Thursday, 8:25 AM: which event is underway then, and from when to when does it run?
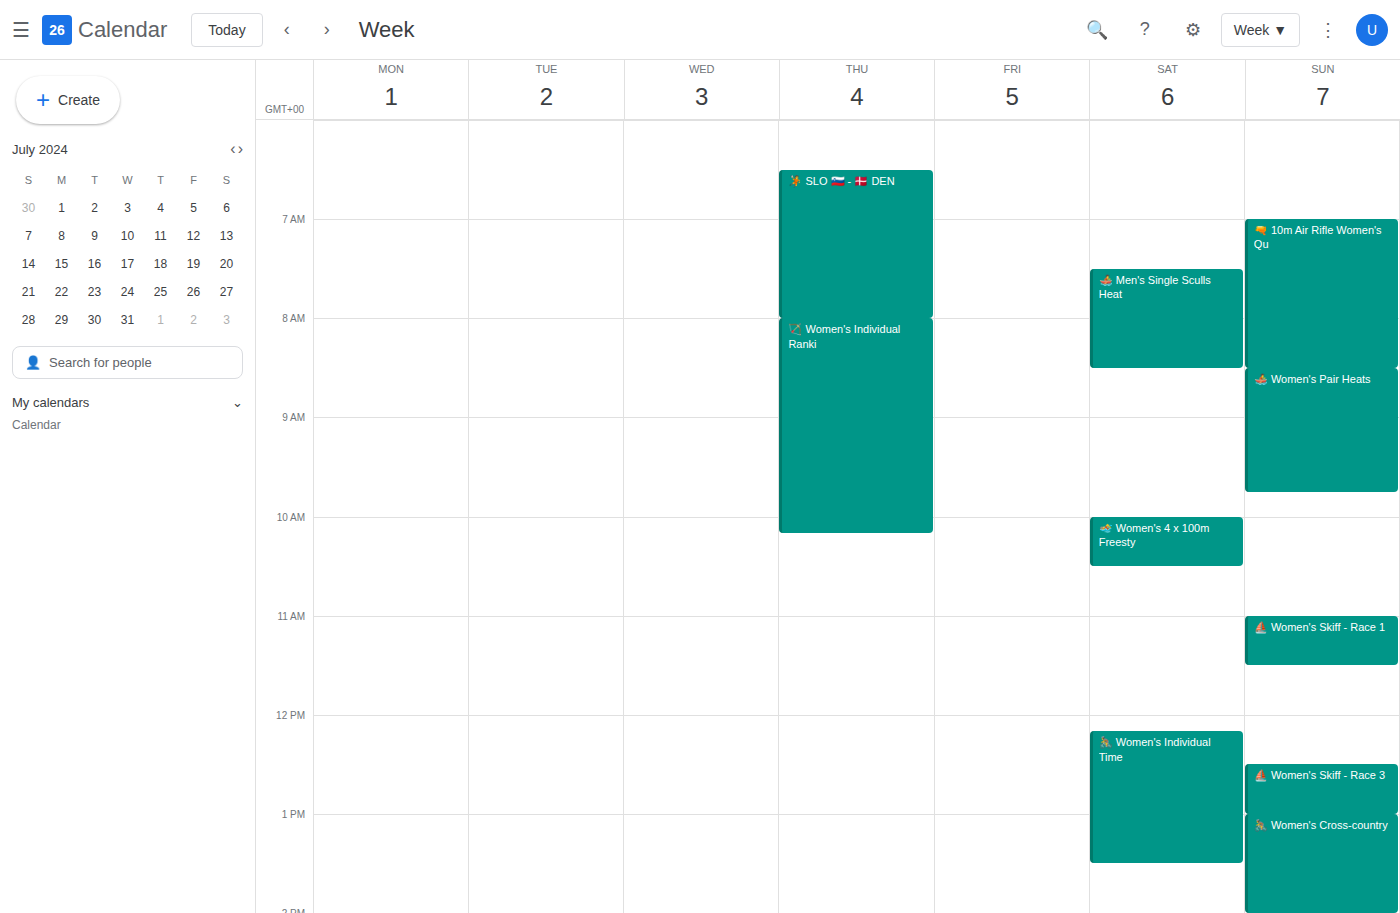
"🏹 Women's Individual Ranki", 8:00 AM to 10:10 AM